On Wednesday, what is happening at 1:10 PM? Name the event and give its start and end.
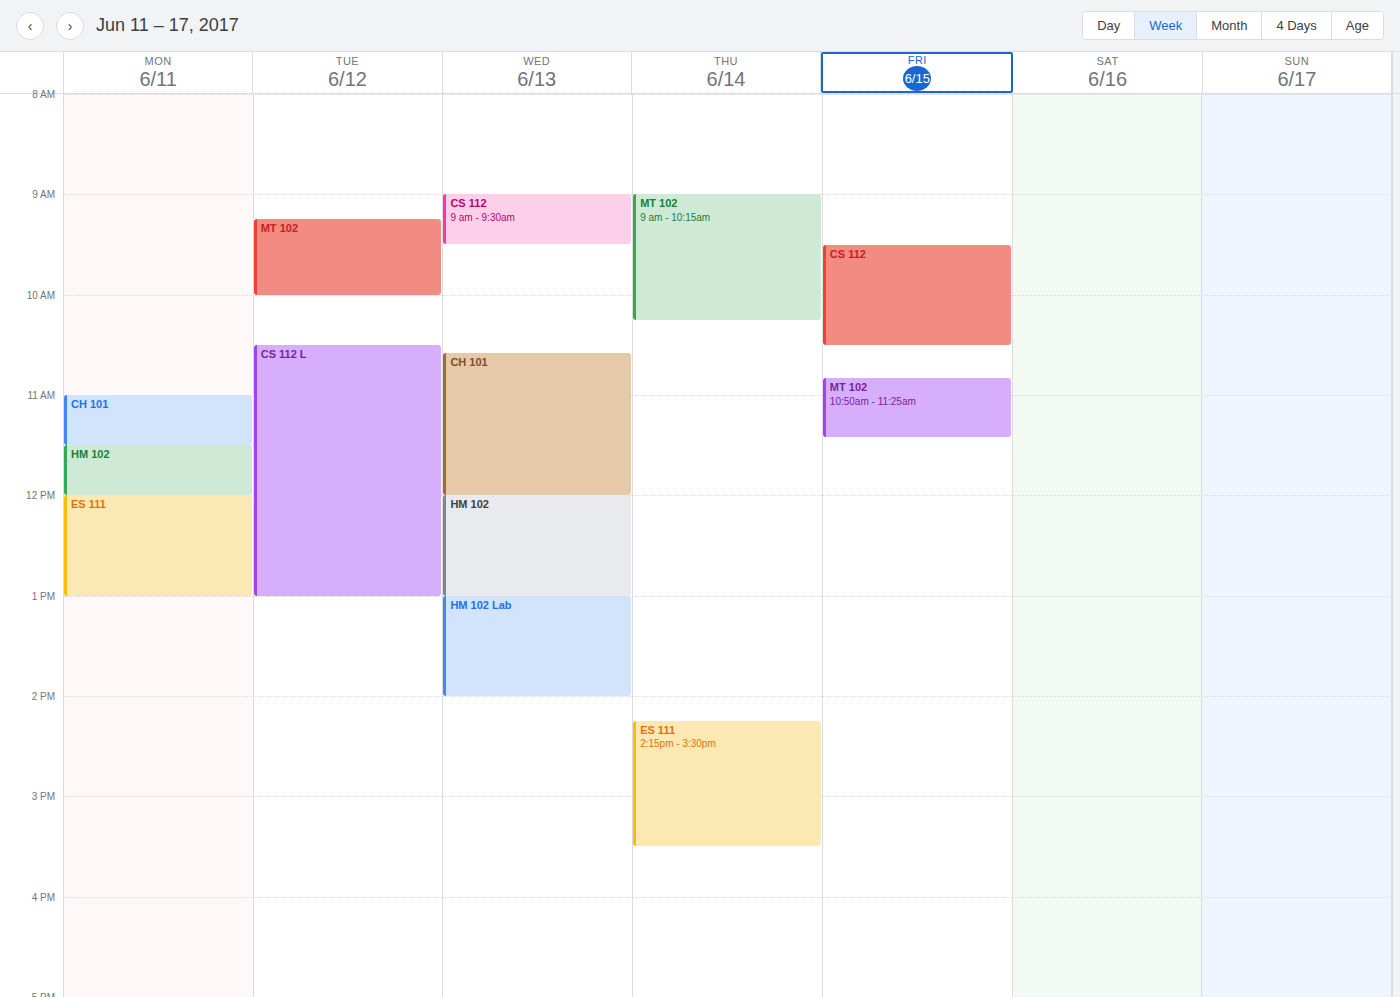
"HM 102 Lab", 1:00 PM to 2:00 PM